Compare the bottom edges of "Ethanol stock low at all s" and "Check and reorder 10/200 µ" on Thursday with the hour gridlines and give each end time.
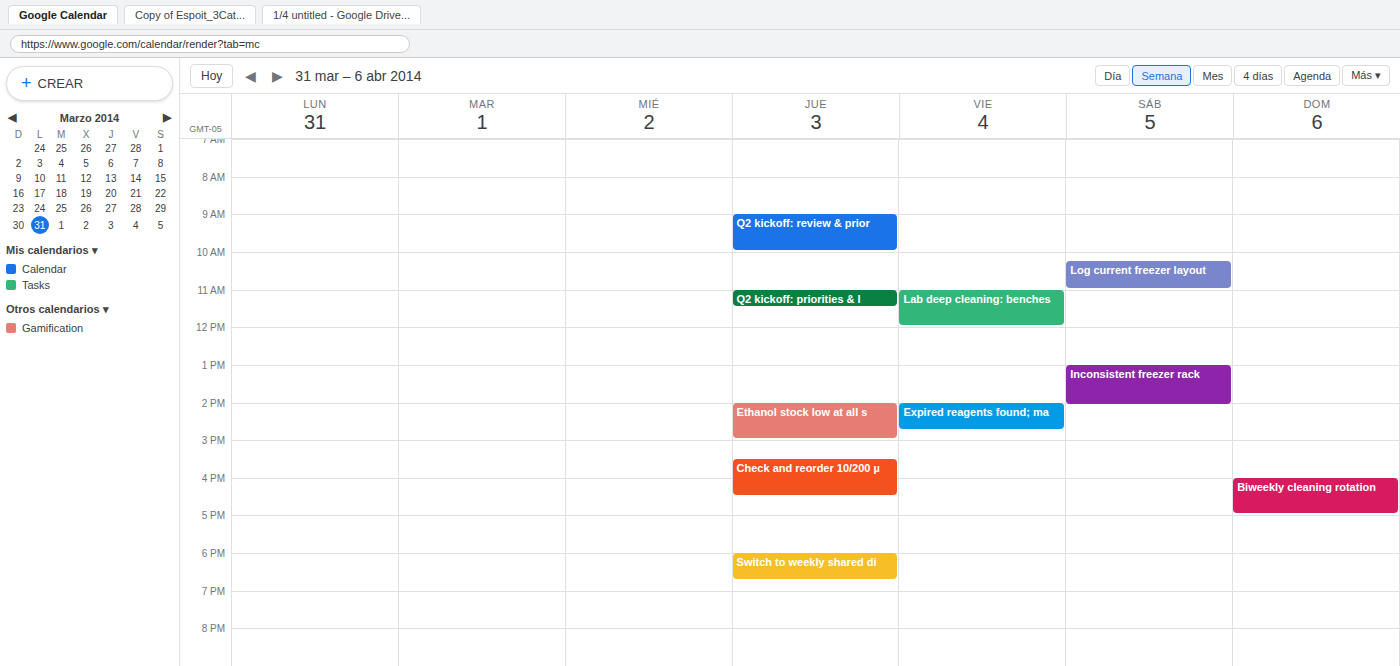
"Ethanol stock low at all s": 3:00 PM, exactly on the 3 PM line. "Check and reorder 10/200 µ": 4:30 PM, halfway between the 4 PM and 5 PM lines.